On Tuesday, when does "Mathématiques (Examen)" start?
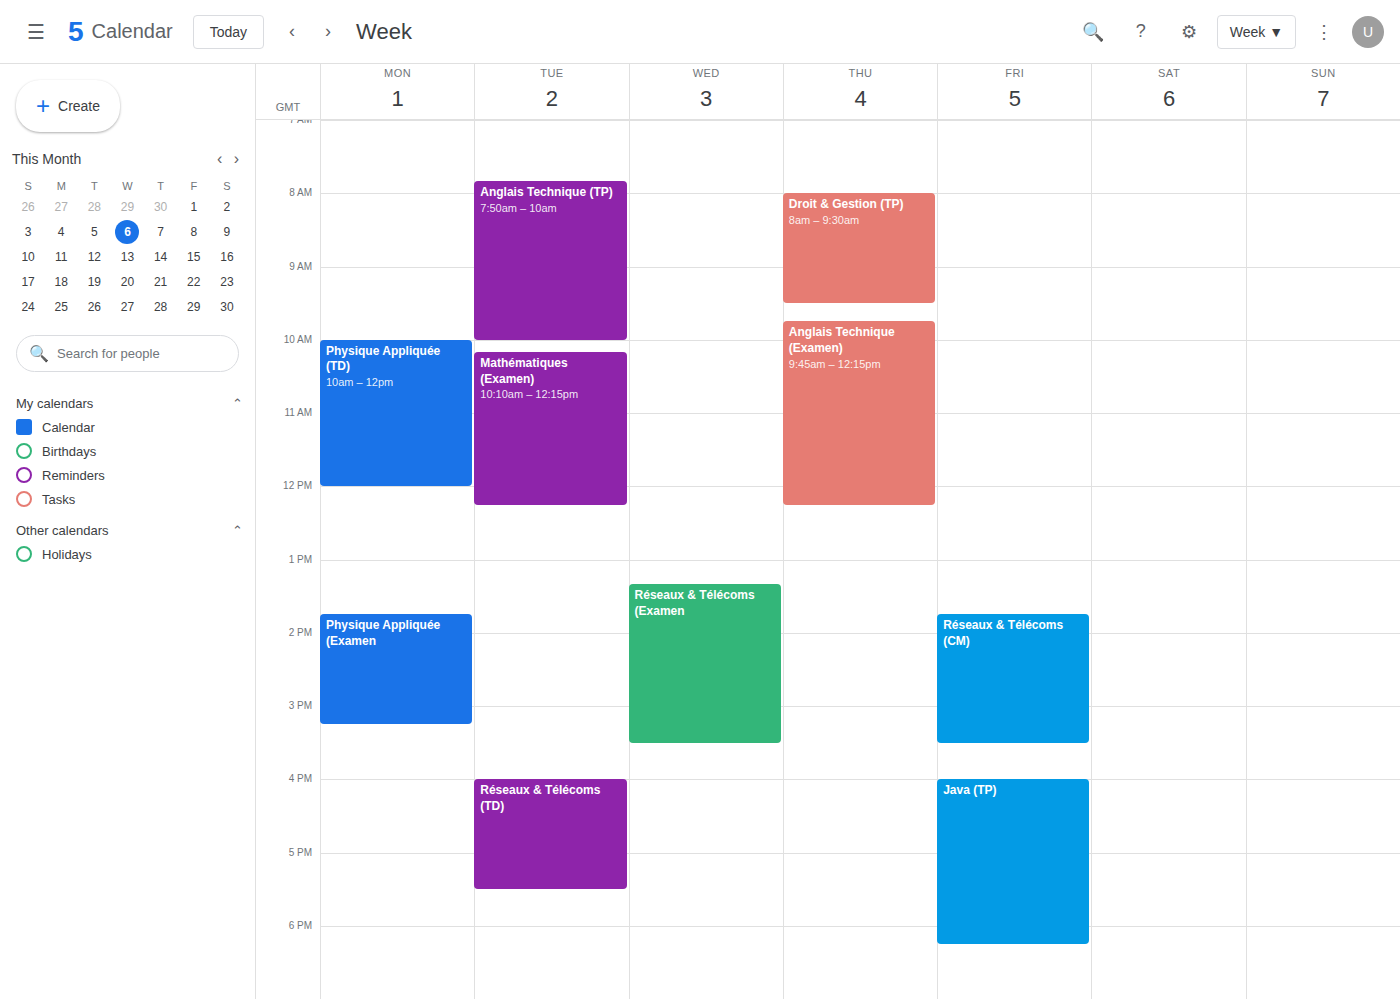
10:10 AM